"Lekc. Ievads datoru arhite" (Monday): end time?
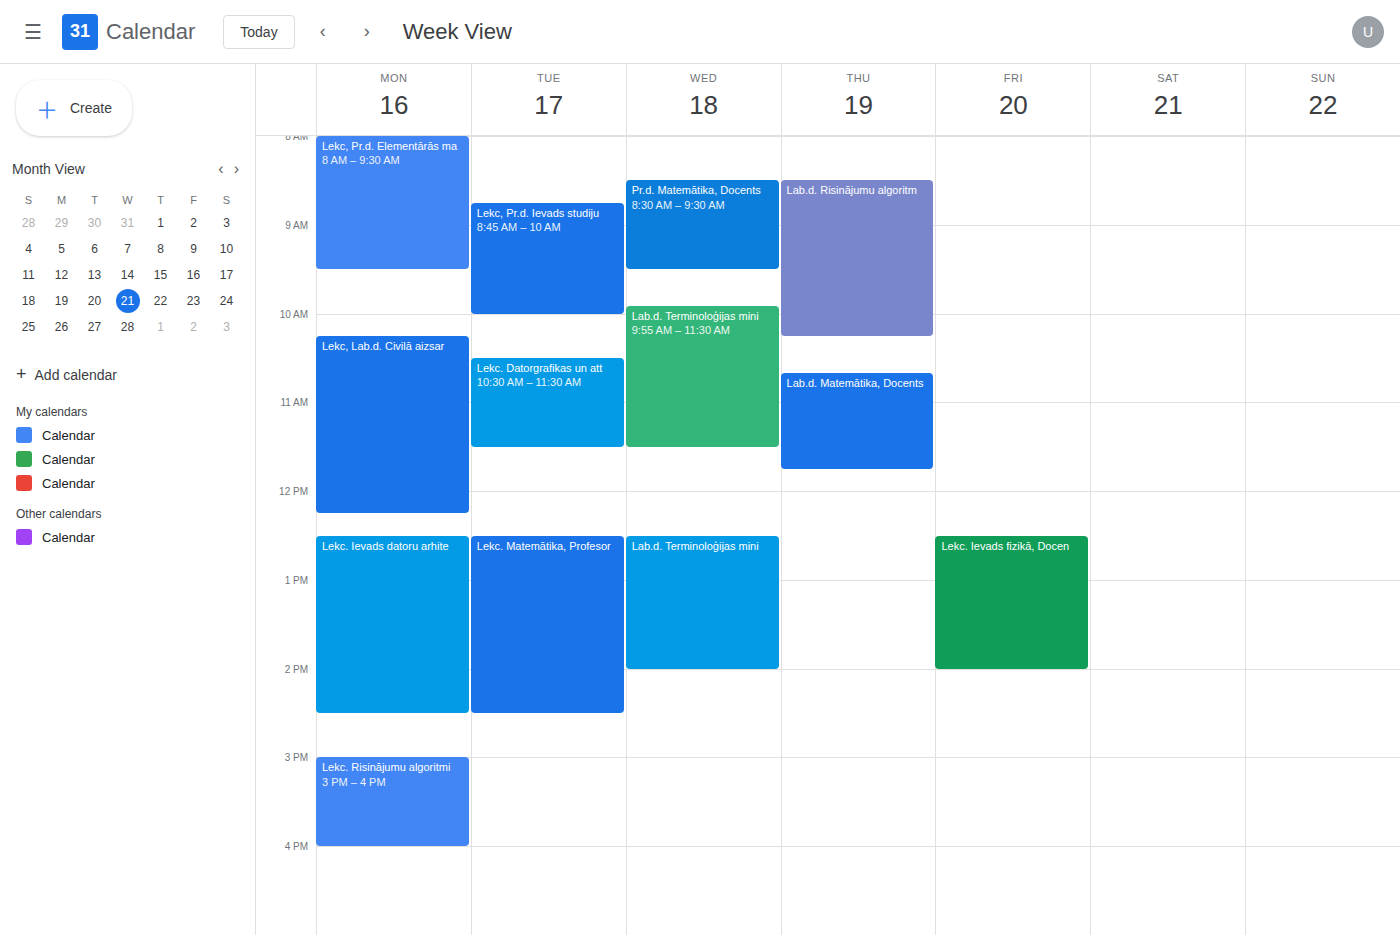
2:30 PM